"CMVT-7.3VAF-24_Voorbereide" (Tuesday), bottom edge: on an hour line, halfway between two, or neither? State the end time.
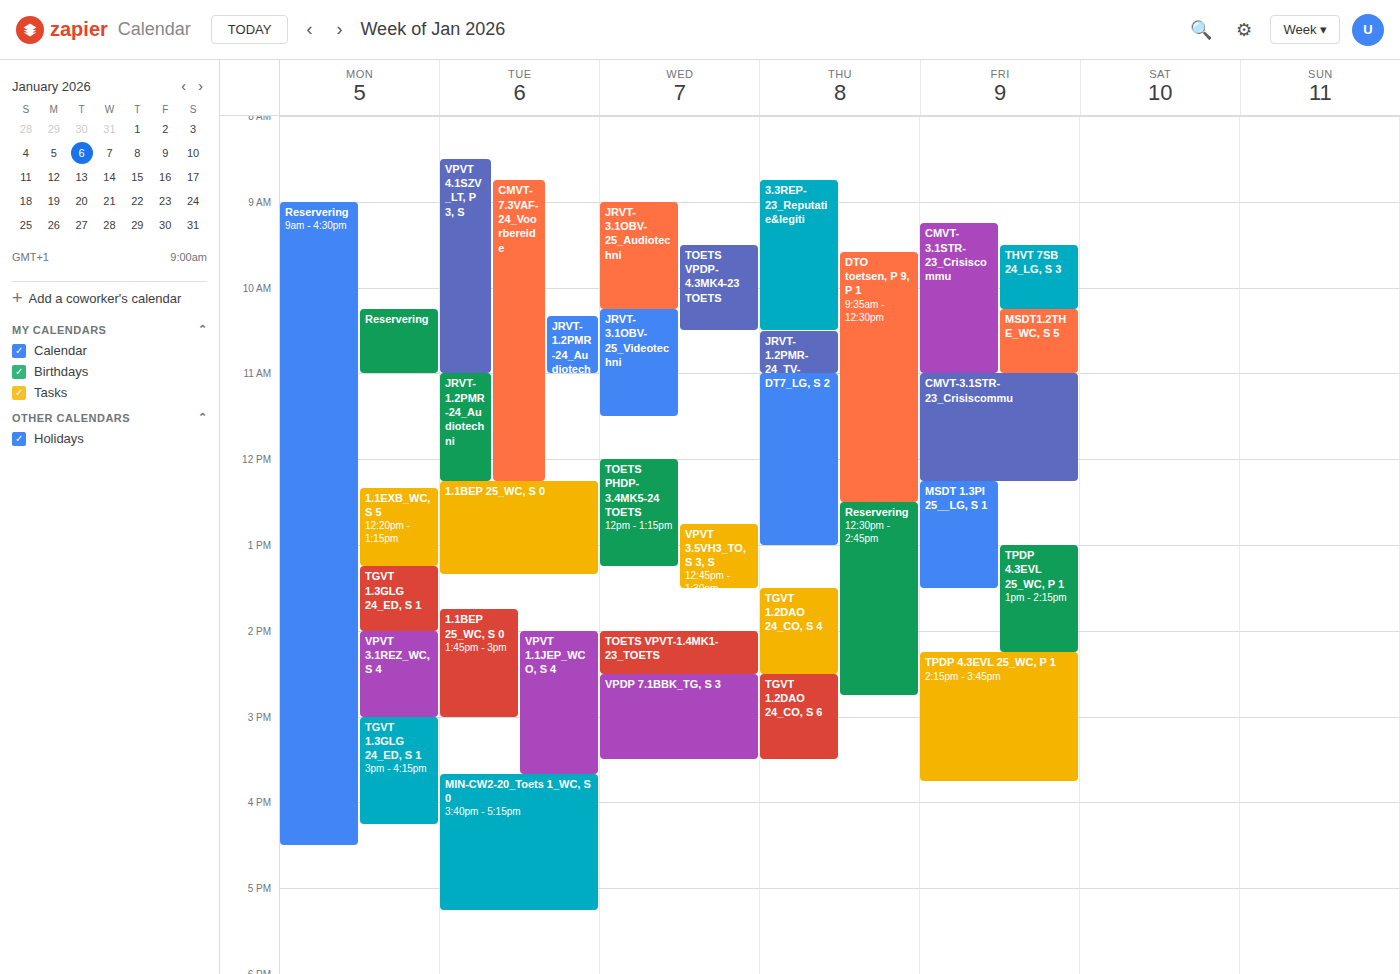
12:15 PM -- neither: a quarter of the way from the 12 PM line to the 1 PM line.